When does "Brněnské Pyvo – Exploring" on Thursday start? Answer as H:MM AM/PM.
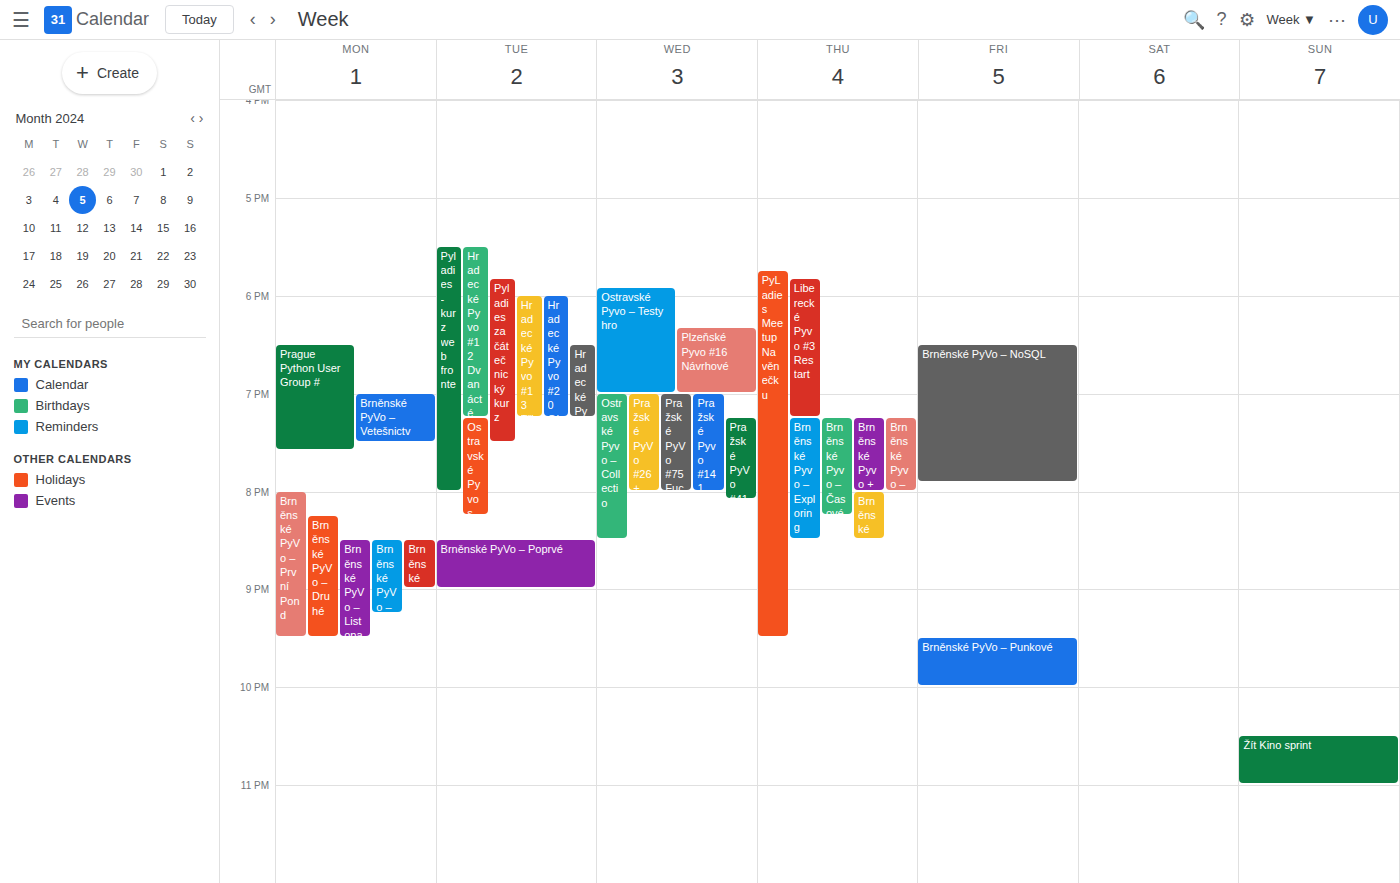
7:15 PM